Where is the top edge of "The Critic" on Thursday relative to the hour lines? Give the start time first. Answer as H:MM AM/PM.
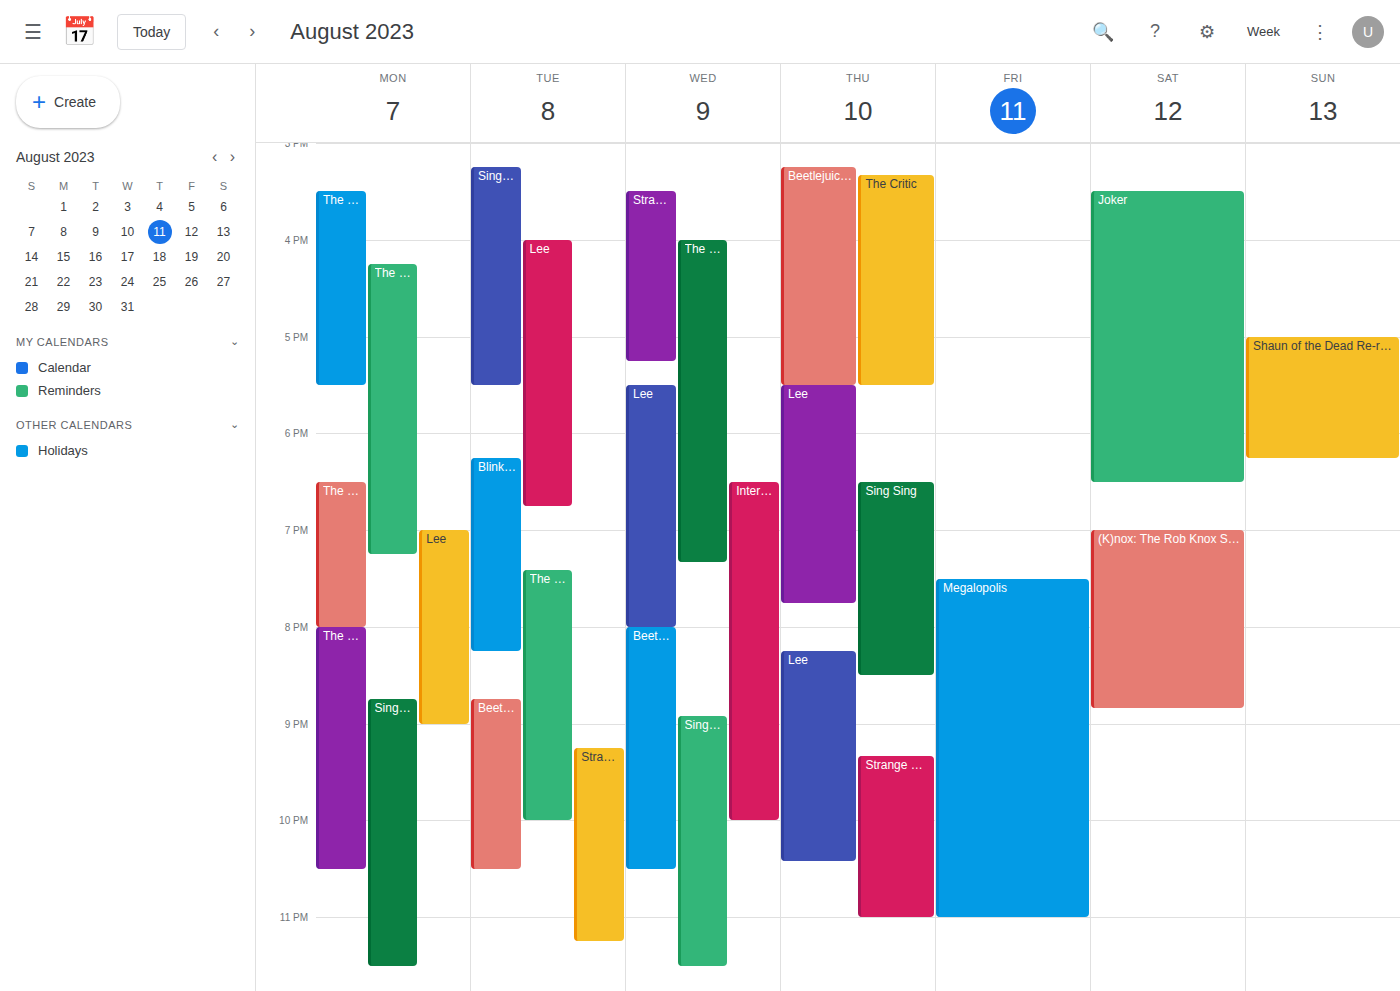
3:20 PM -- neither: 20 minutes below the 3 PM line and 40 minutes above the 4 PM line.